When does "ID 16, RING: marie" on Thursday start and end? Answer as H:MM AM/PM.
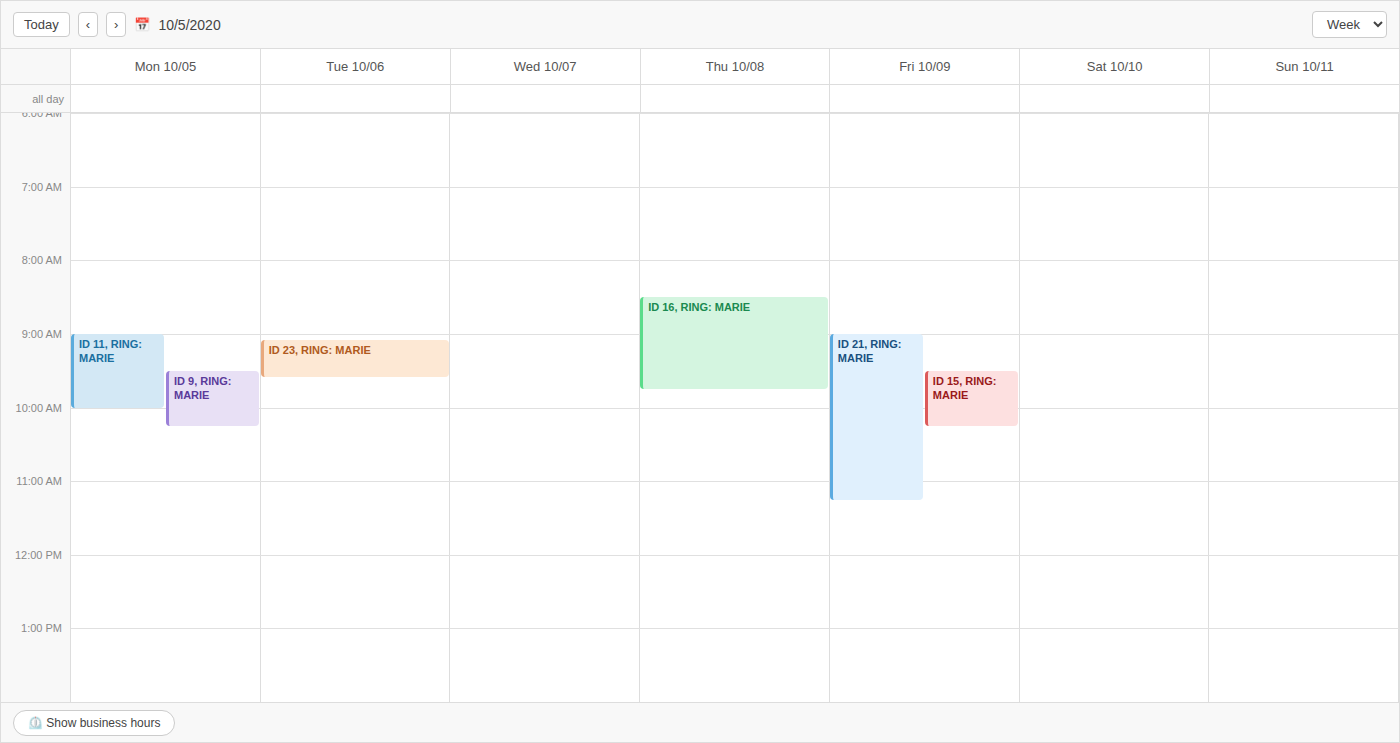
8:30 AM to 9:45 AM